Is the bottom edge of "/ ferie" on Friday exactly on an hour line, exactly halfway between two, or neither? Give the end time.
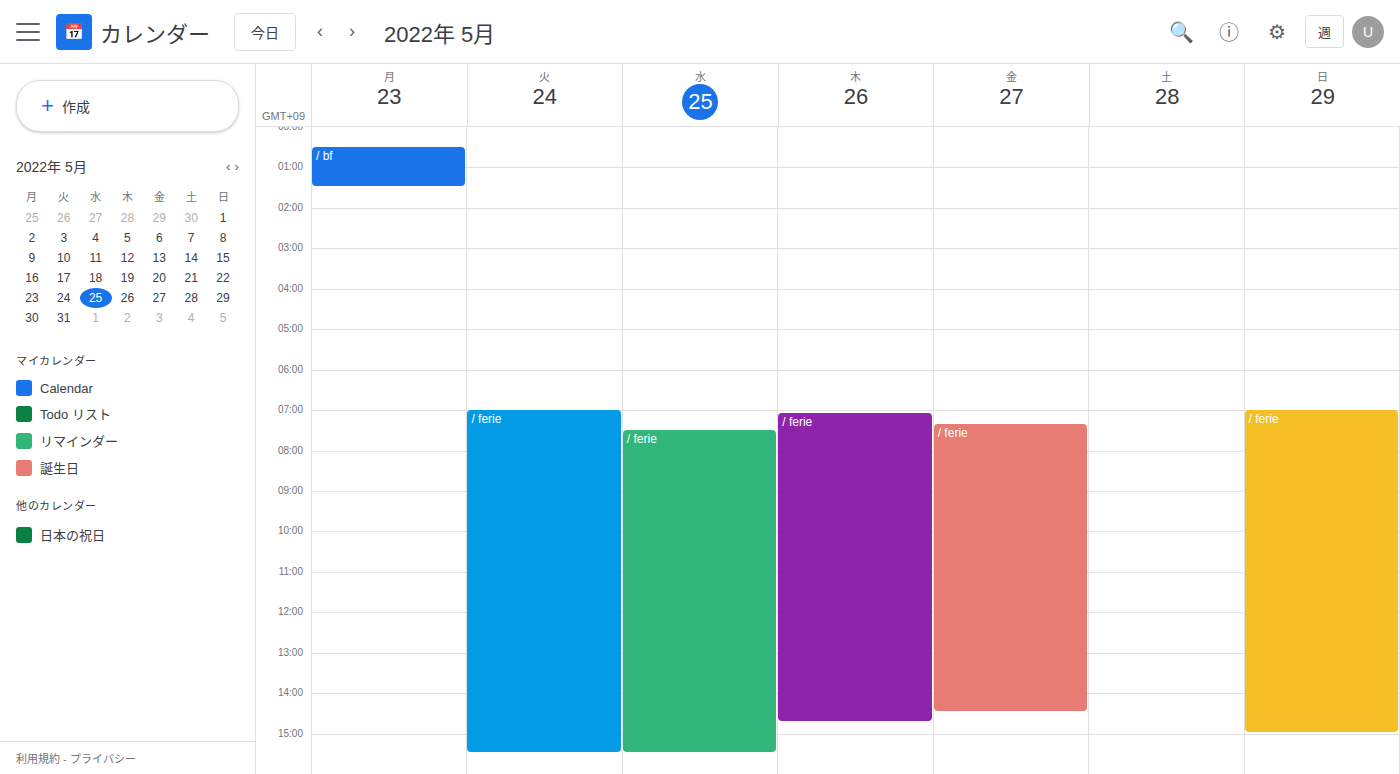
2:30 PM -- halfway between the 2 PM and 3 PM lines.